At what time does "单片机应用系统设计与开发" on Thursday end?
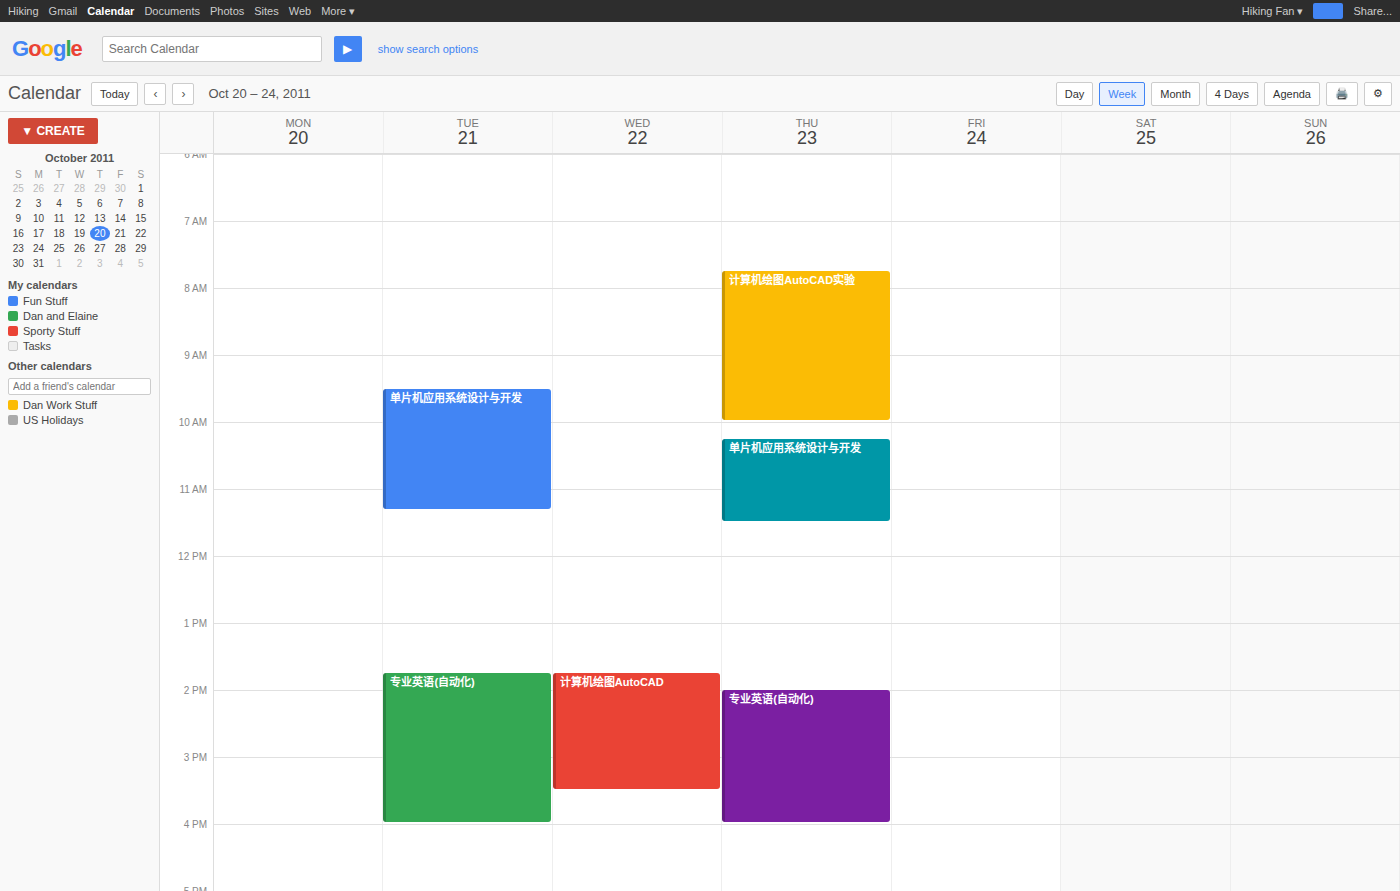
11:30 AM